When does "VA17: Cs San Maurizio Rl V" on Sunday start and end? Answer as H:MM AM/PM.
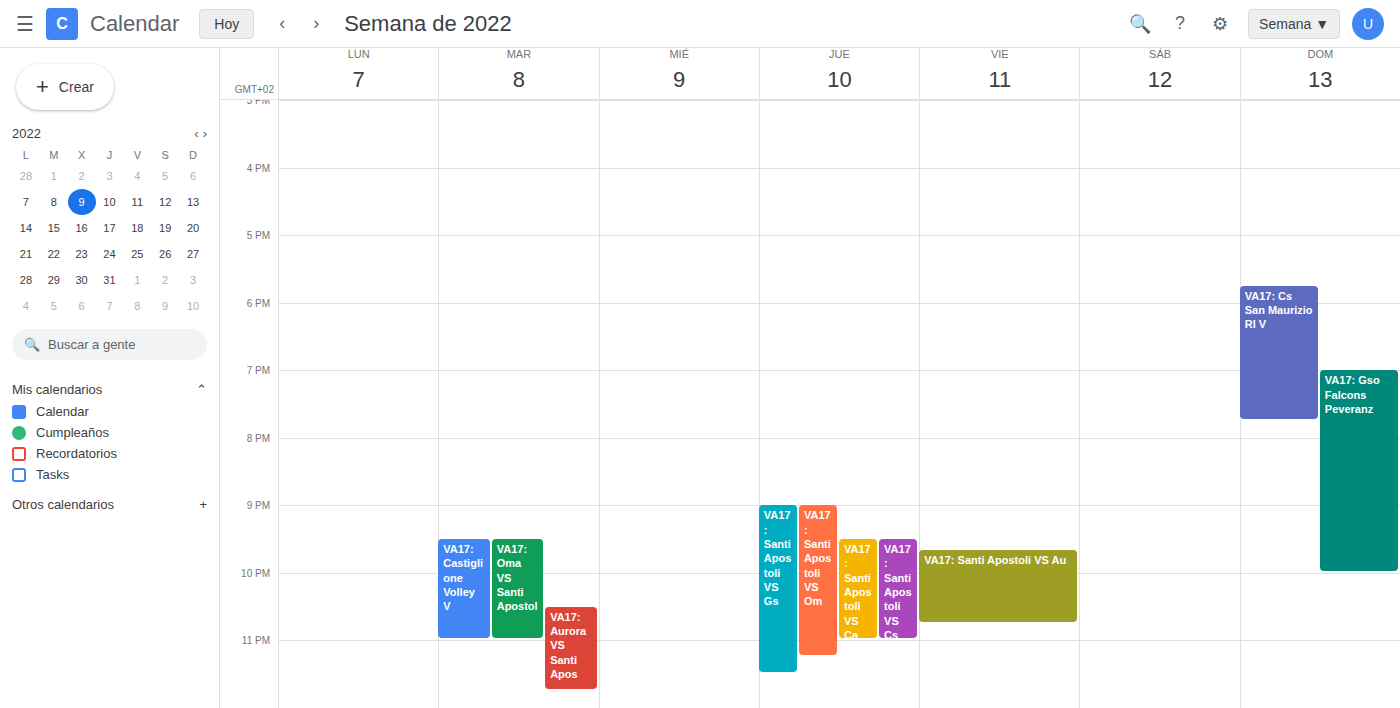
5:45 PM to 7:45 PM